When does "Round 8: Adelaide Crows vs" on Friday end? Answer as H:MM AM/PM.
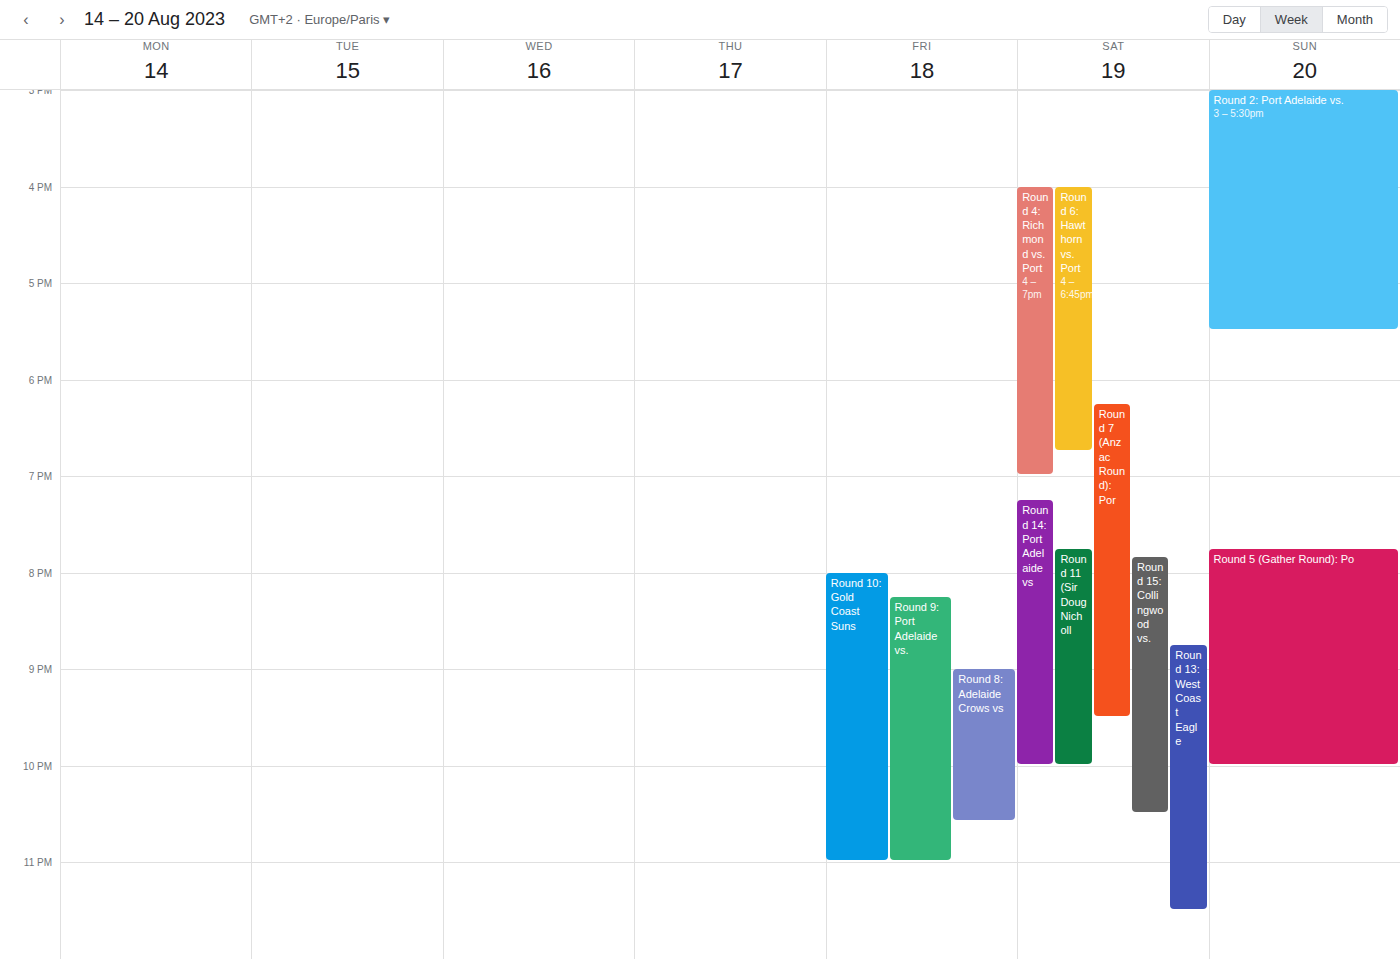
10:35 PM